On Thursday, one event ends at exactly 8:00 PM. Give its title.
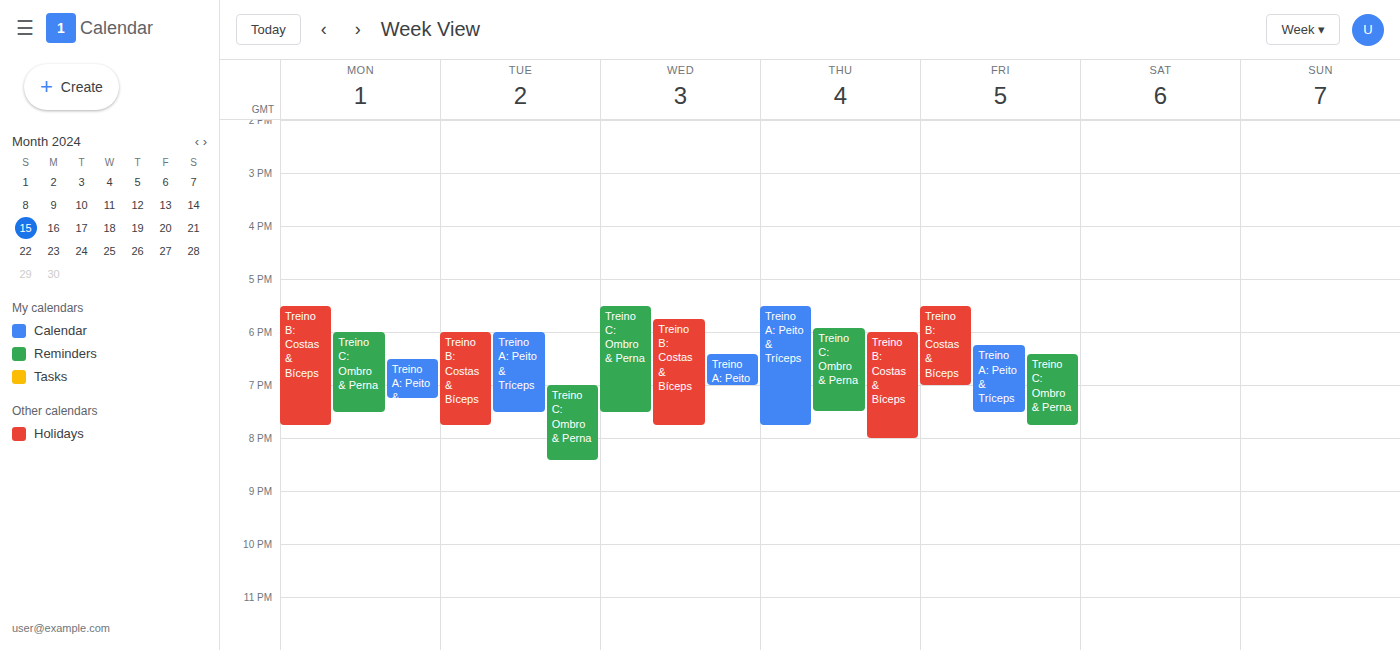
"Treino B: Costas & Bíceps"